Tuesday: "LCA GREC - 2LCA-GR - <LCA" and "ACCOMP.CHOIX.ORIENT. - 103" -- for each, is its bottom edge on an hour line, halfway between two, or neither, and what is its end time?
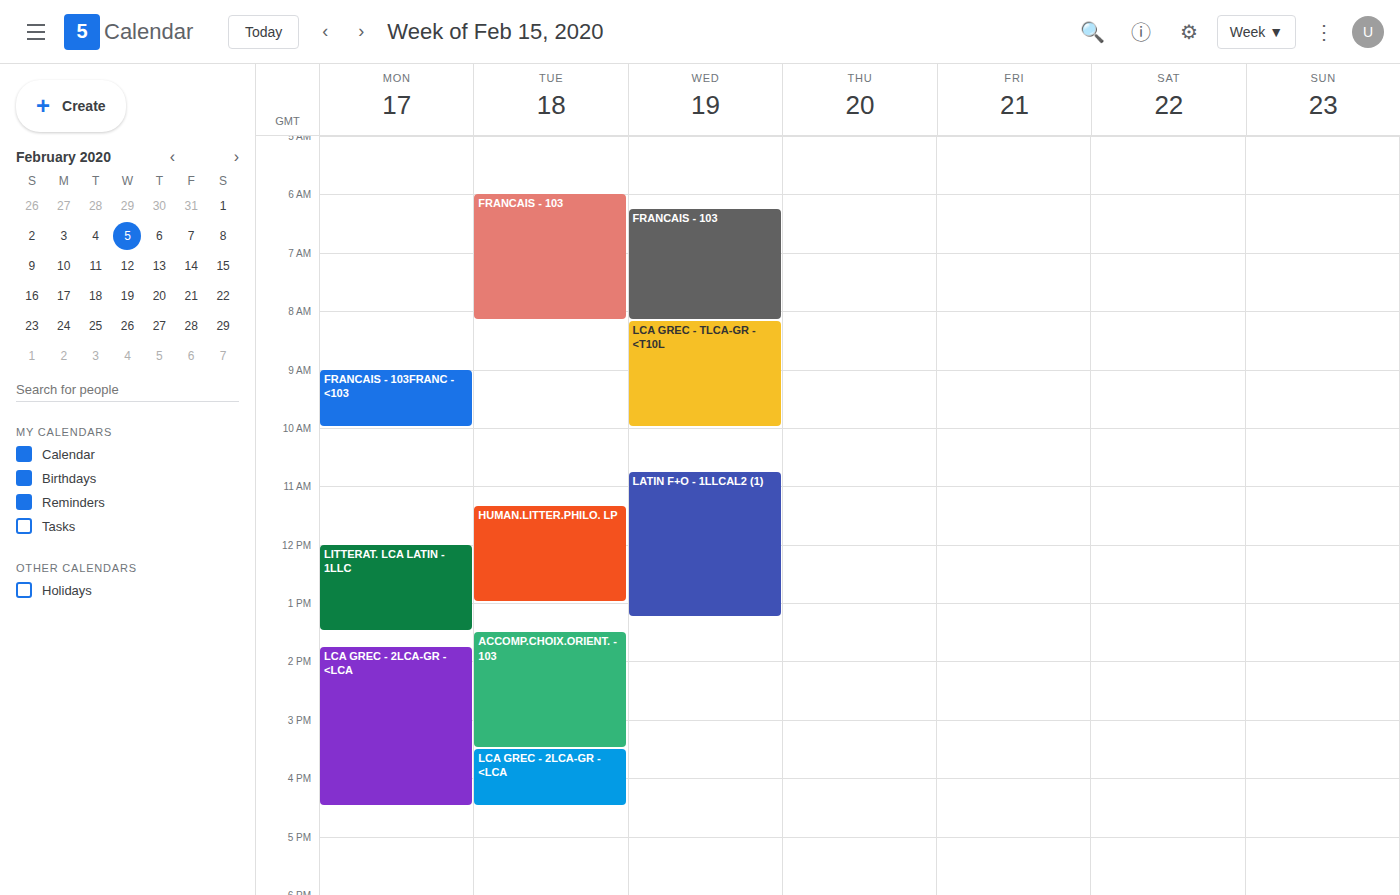
"LCA GREC - 2LCA-GR - <LCA": 4:30 PM, halfway between the 4 PM and 5 PM lines. "ACCOMP.CHOIX.ORIENT. - 103": 3:30 PM, halfway between the 3 PM and 4 PM lines.